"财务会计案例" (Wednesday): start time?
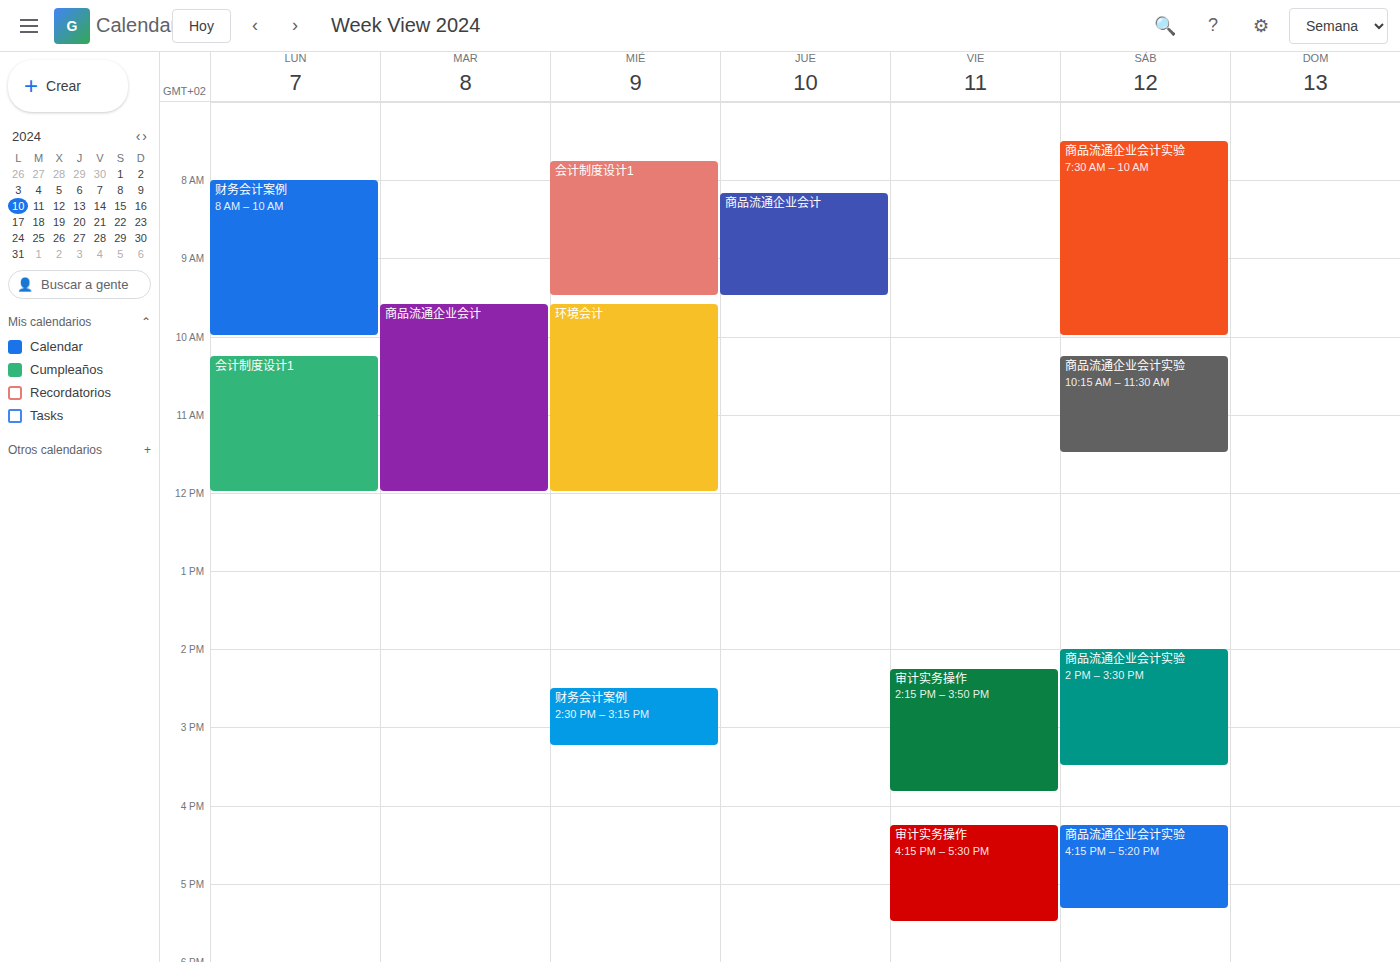
2:30 PM